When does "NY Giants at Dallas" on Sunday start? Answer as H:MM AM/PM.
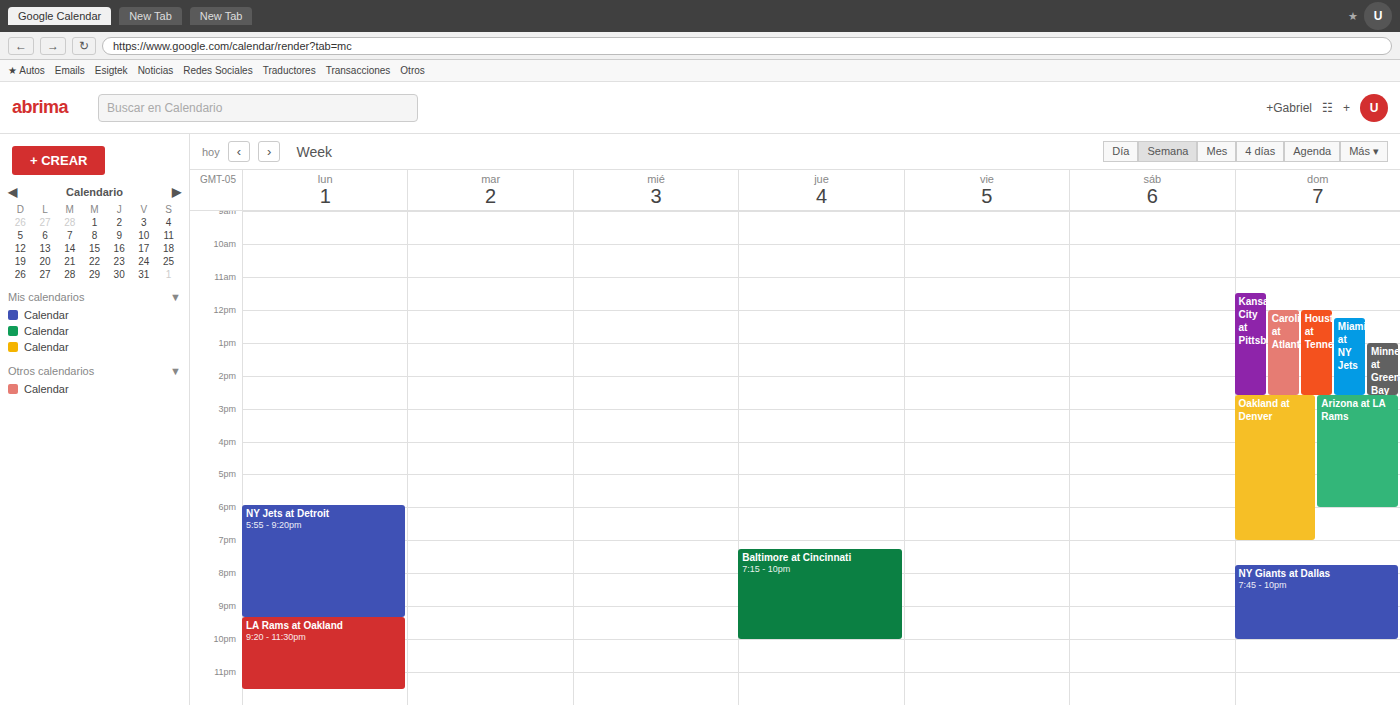
7:45 PM